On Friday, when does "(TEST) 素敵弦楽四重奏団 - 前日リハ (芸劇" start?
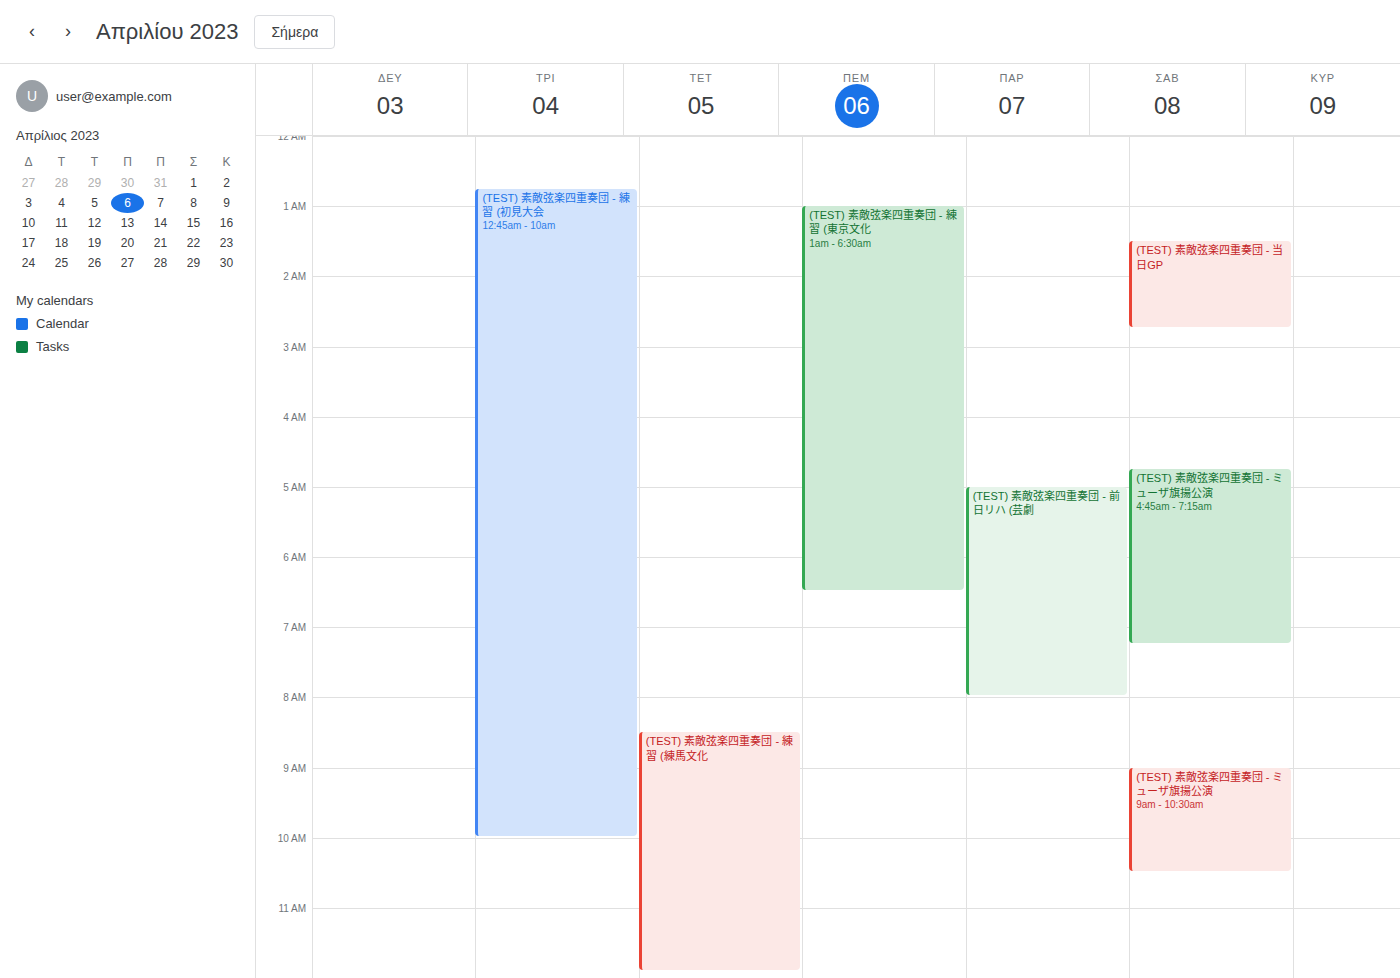
5:00 AM